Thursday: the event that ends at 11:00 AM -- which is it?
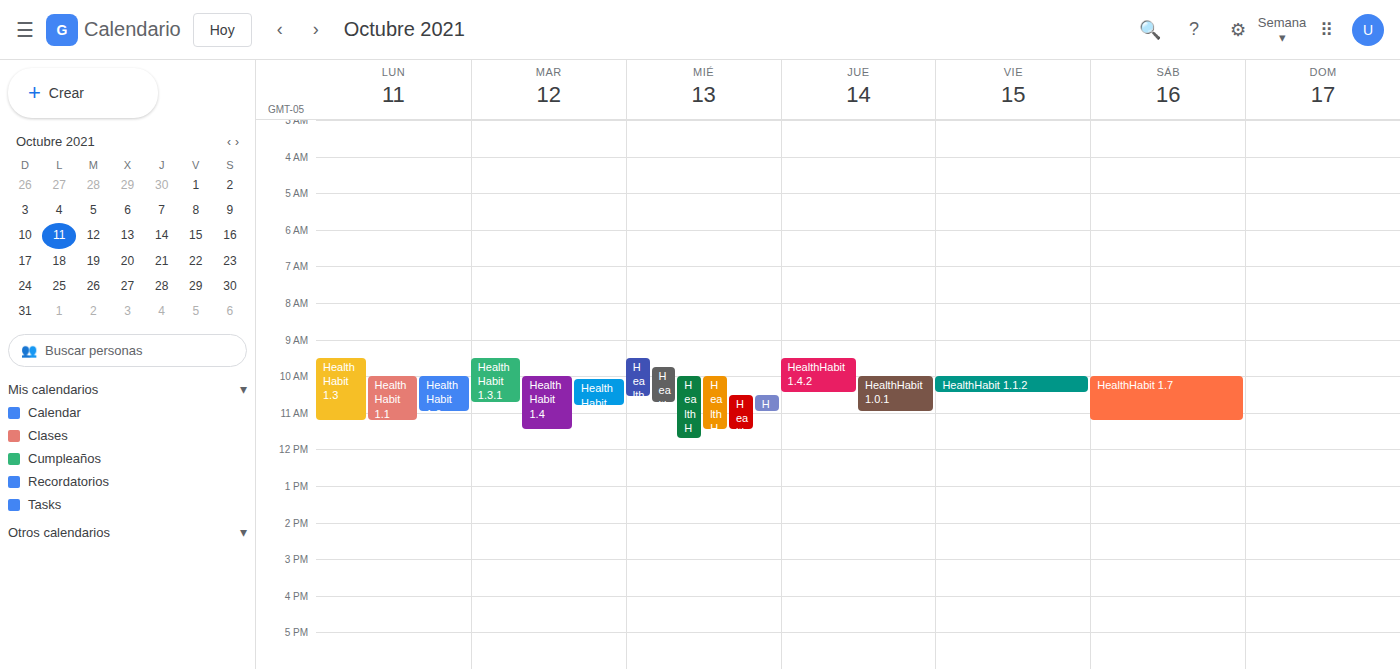
"HealthHabit 1.0.1"